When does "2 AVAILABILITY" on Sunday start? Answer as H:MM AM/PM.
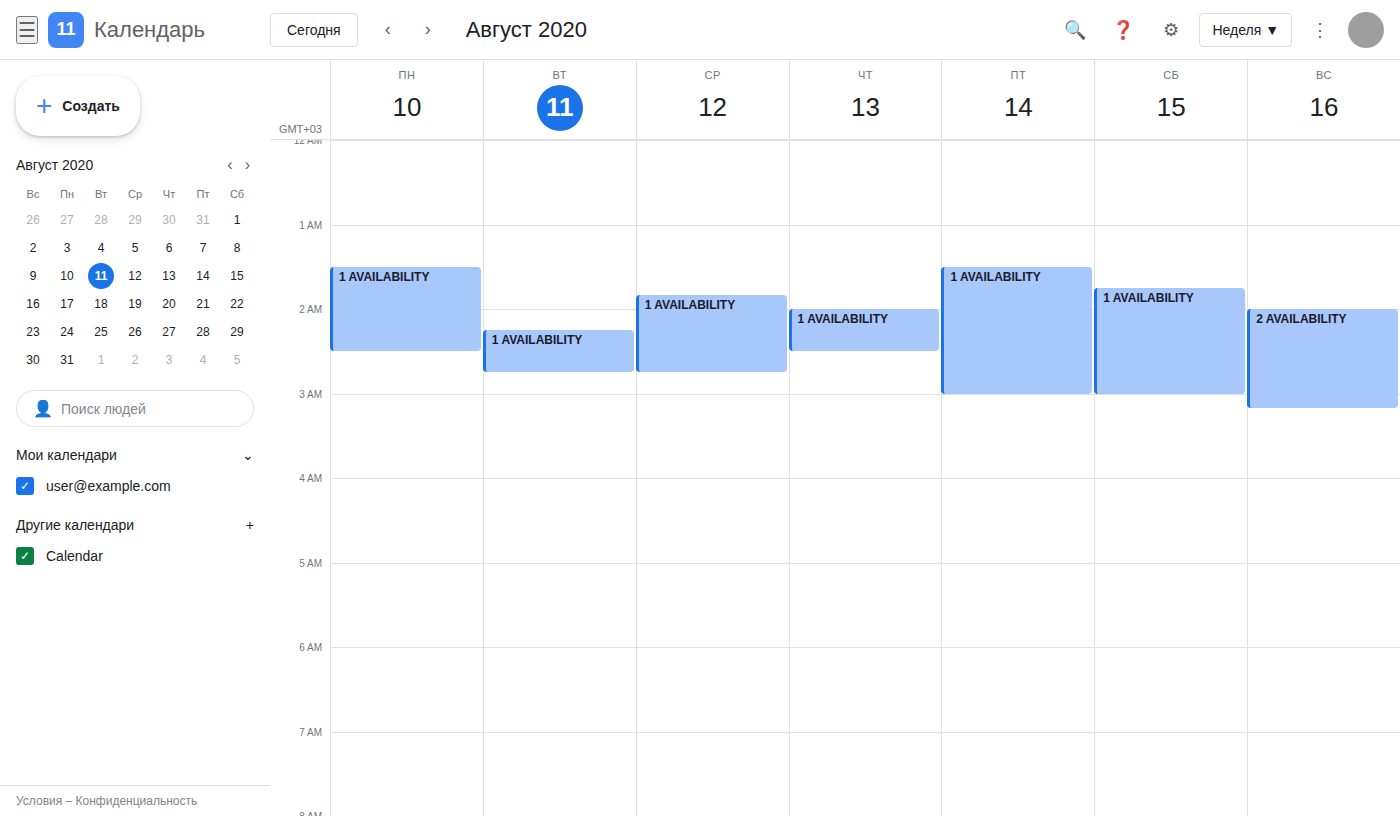
2:00 AM